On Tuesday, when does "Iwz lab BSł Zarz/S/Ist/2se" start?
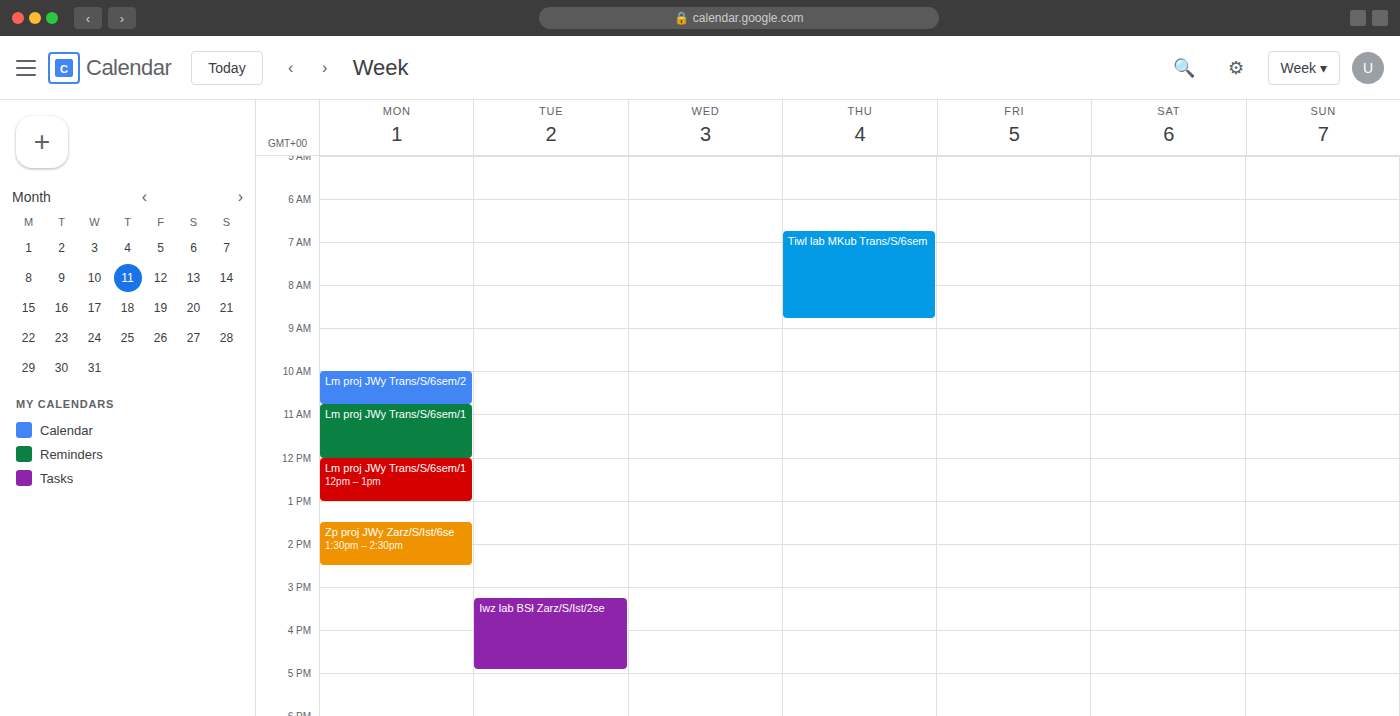
3:15 PM